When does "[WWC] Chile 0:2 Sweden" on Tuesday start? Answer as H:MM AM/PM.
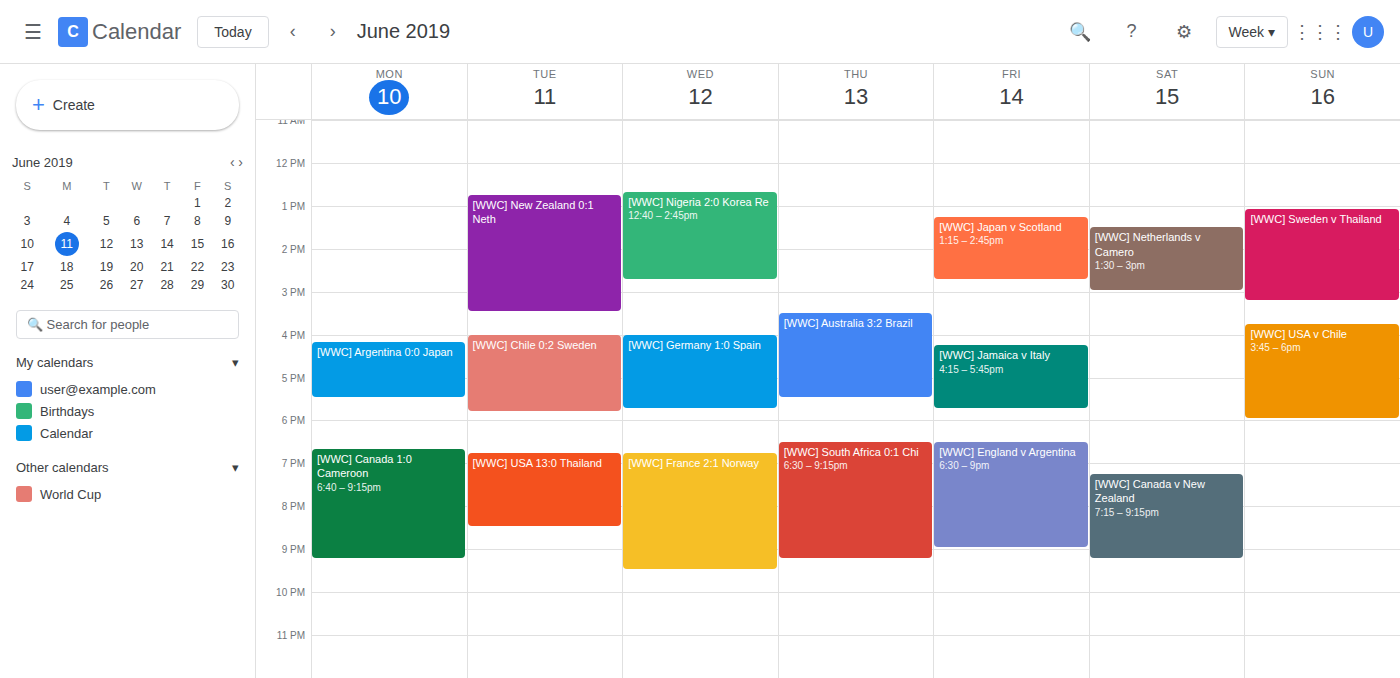
4:00 PM